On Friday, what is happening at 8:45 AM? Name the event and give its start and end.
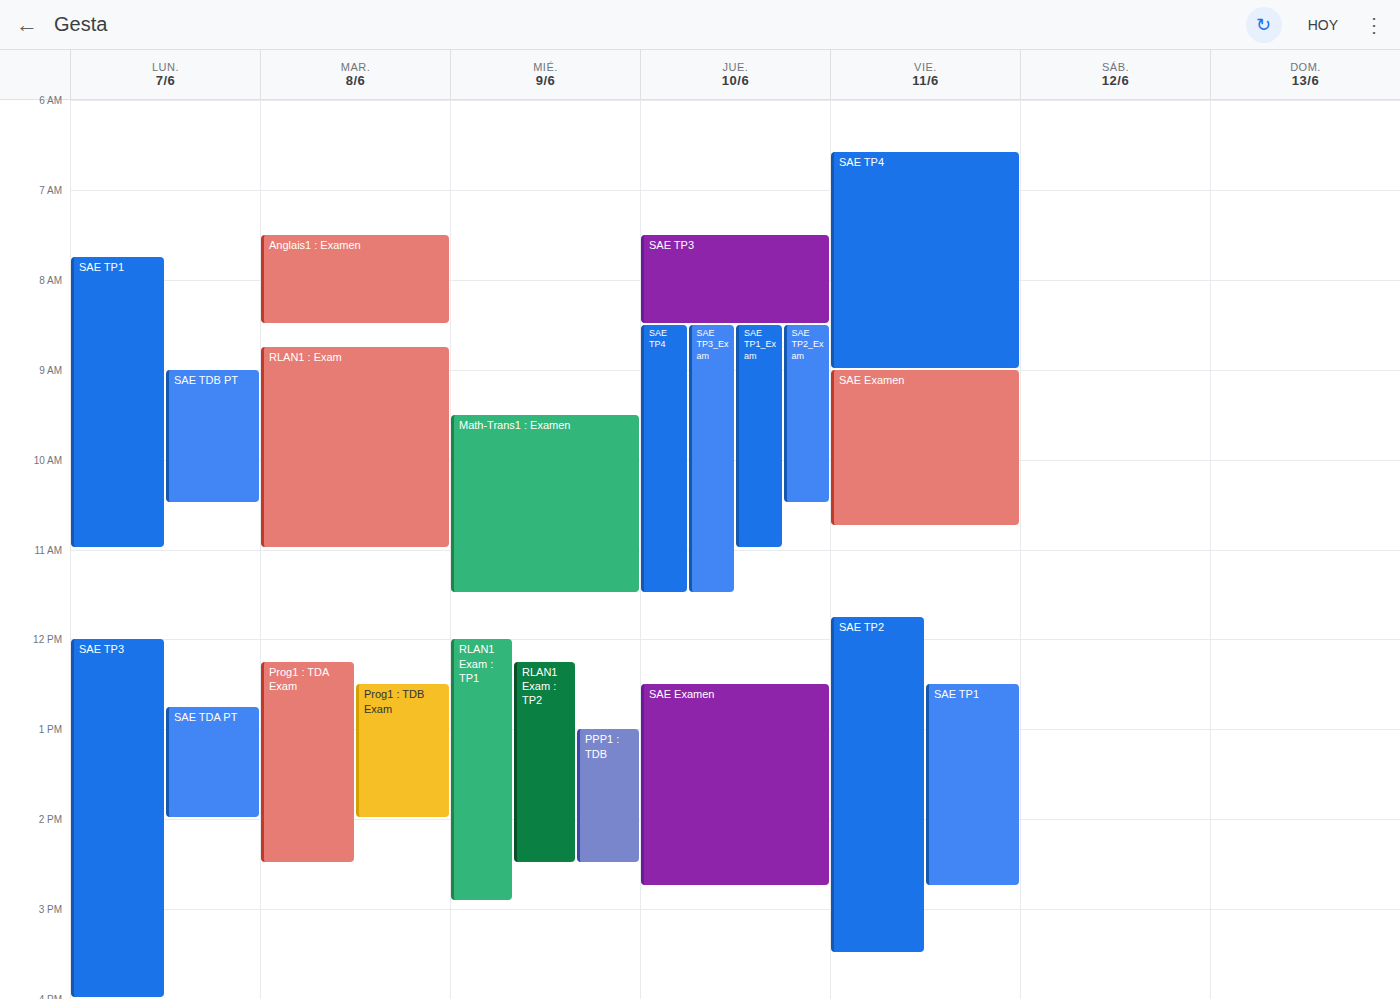
"SAE TP4", 6:35 AM to 9:00 AM